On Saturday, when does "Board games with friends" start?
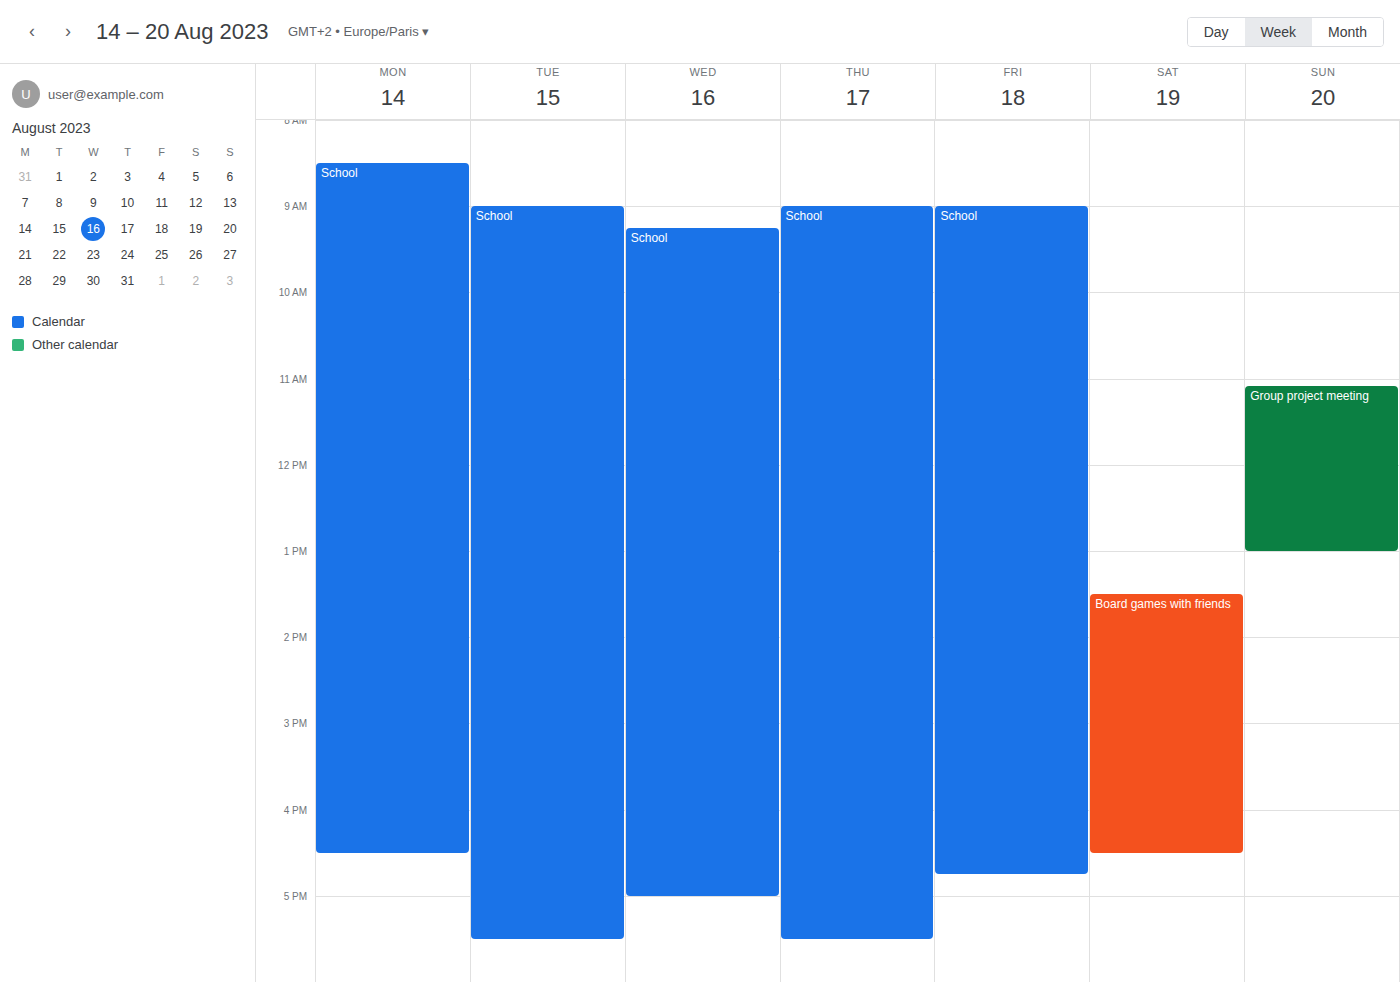
1:30 PM